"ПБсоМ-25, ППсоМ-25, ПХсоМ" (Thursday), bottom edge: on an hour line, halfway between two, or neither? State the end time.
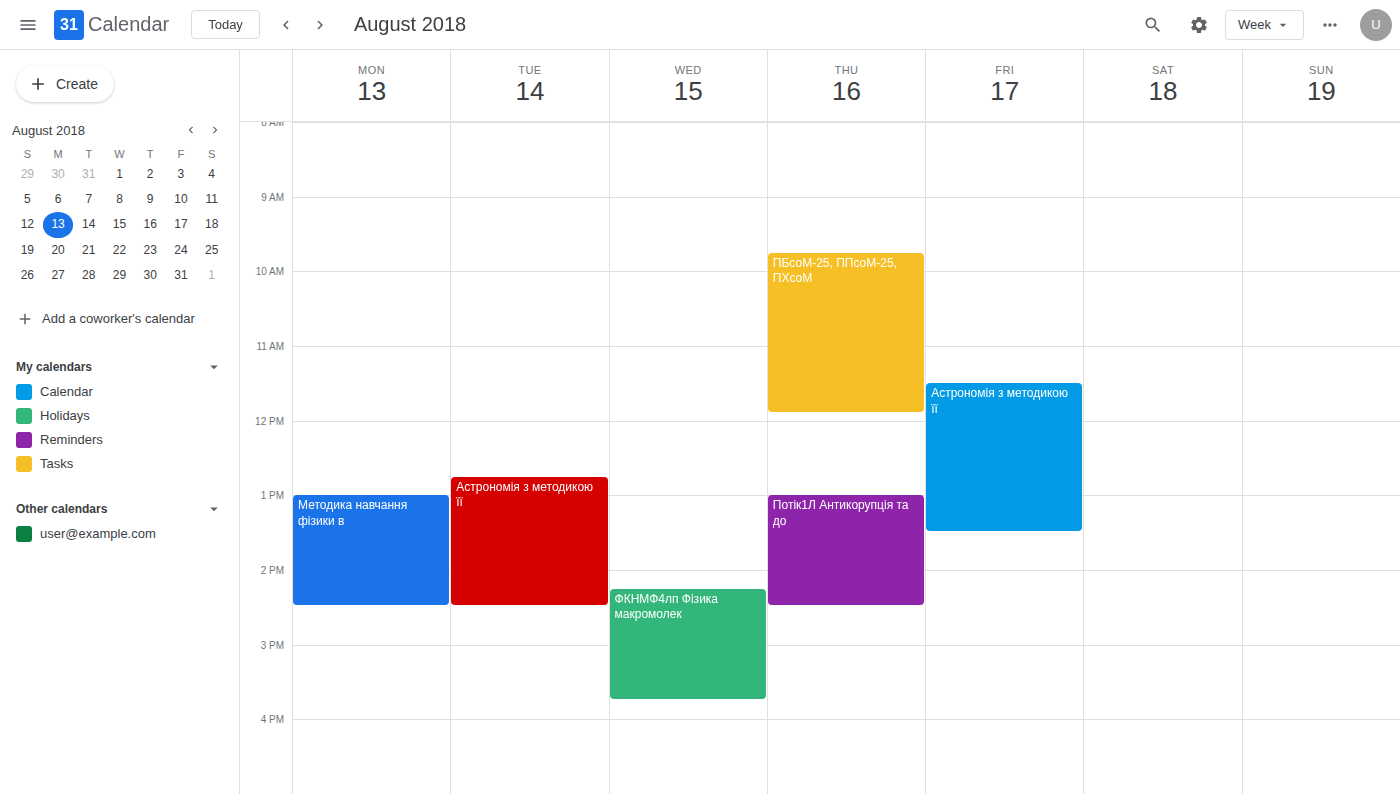
11:55 AM -- neither: 55 minutes below the 11 AM line and 5 minutes above the 12 PM line.